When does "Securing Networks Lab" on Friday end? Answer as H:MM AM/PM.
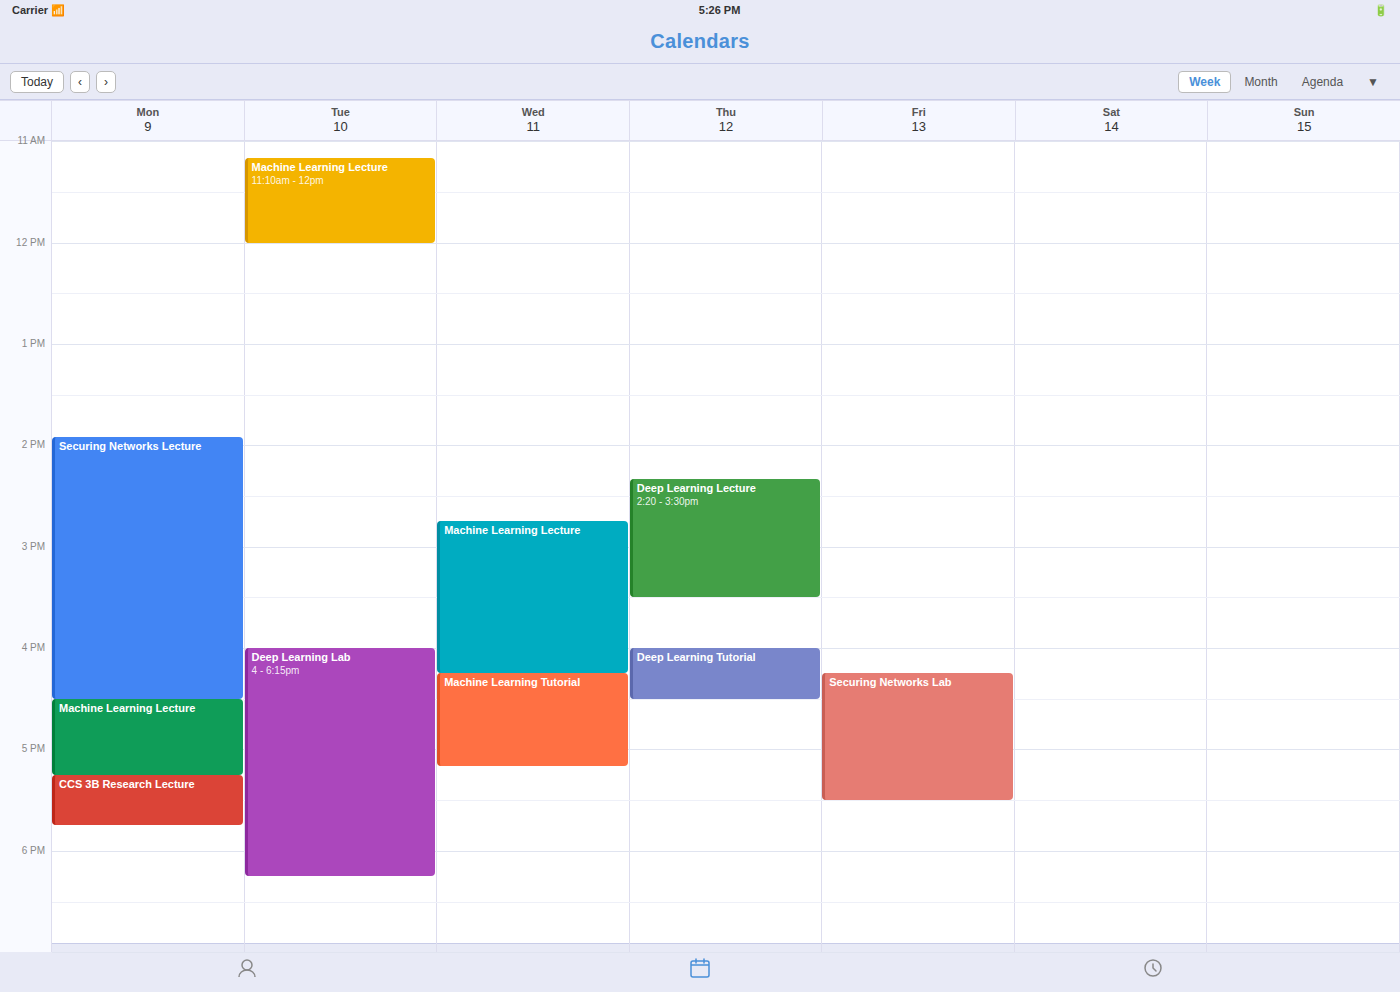
5:30 PM